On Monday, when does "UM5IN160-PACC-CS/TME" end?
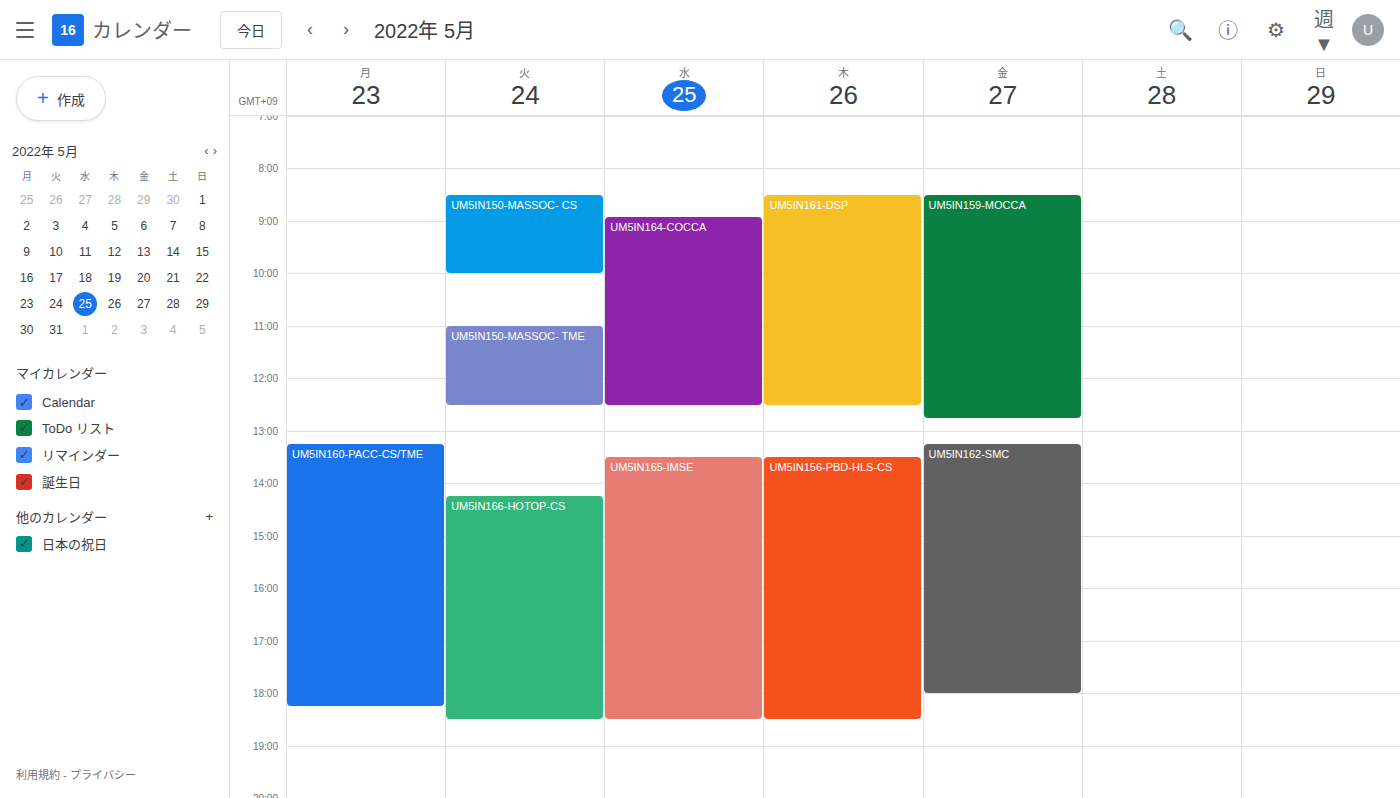
18:15